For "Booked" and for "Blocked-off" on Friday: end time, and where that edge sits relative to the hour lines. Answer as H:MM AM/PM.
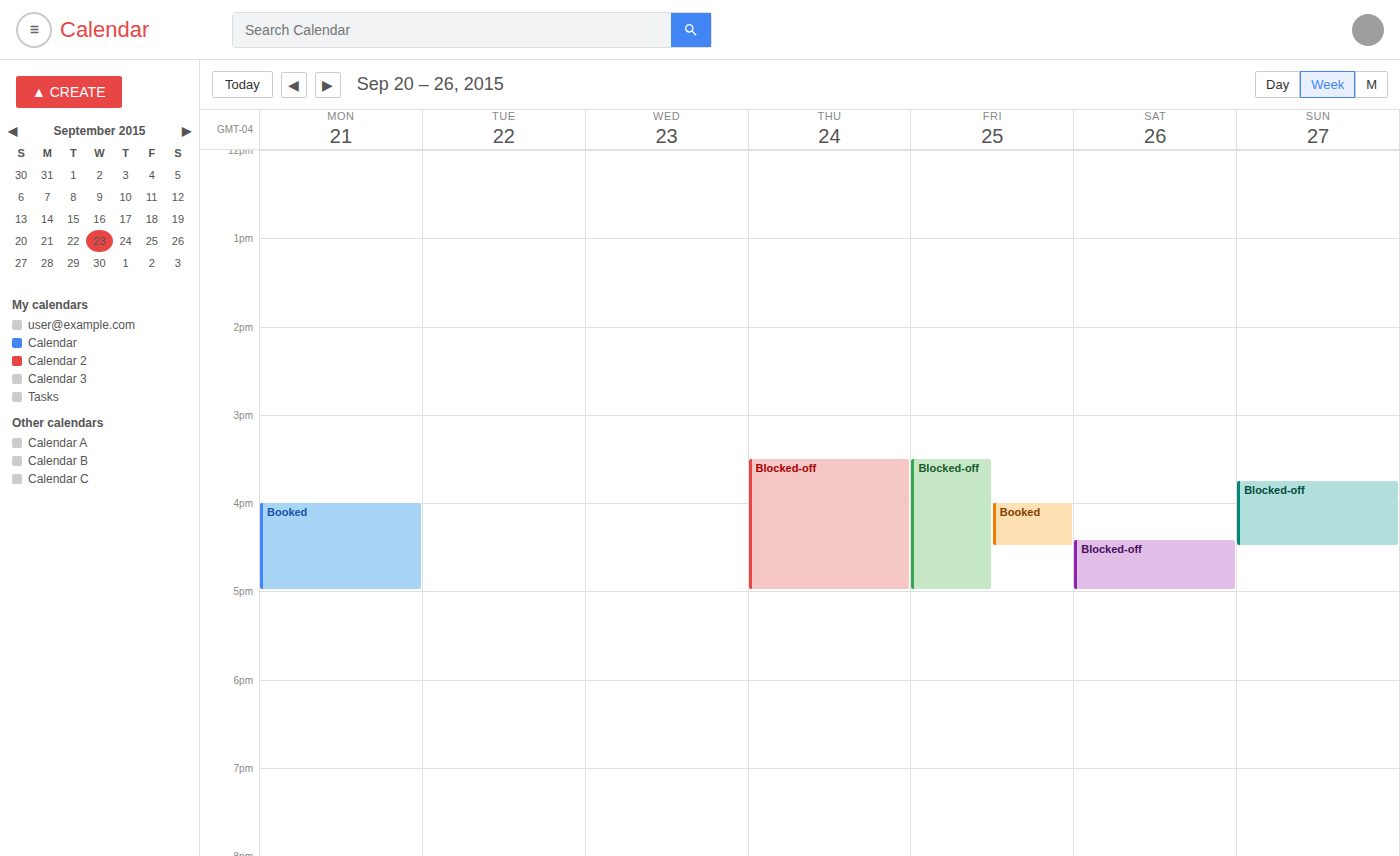
"Booked": 4:30 PM, halfway between the 4 PM and 5 PM lines. "Blocked-off": 5:00 PM, exactly on the 5 PM line.